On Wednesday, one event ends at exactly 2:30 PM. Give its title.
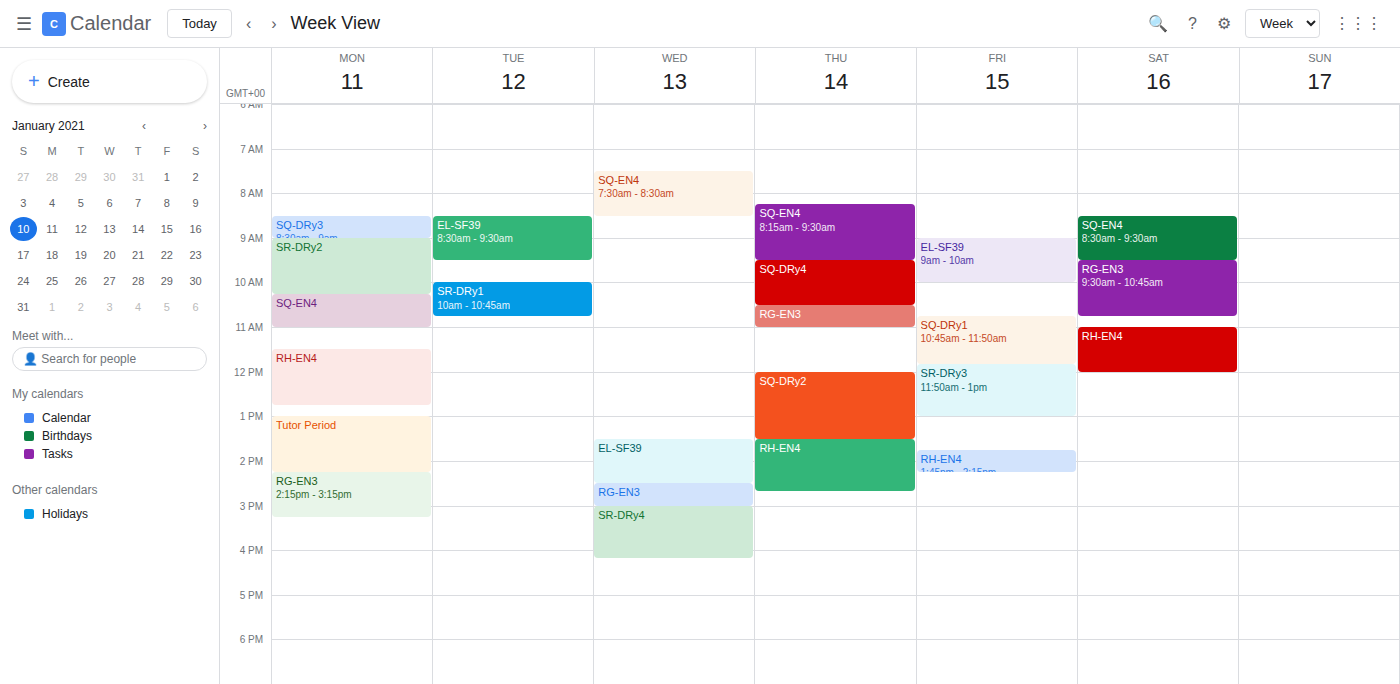
"EL-SF39"